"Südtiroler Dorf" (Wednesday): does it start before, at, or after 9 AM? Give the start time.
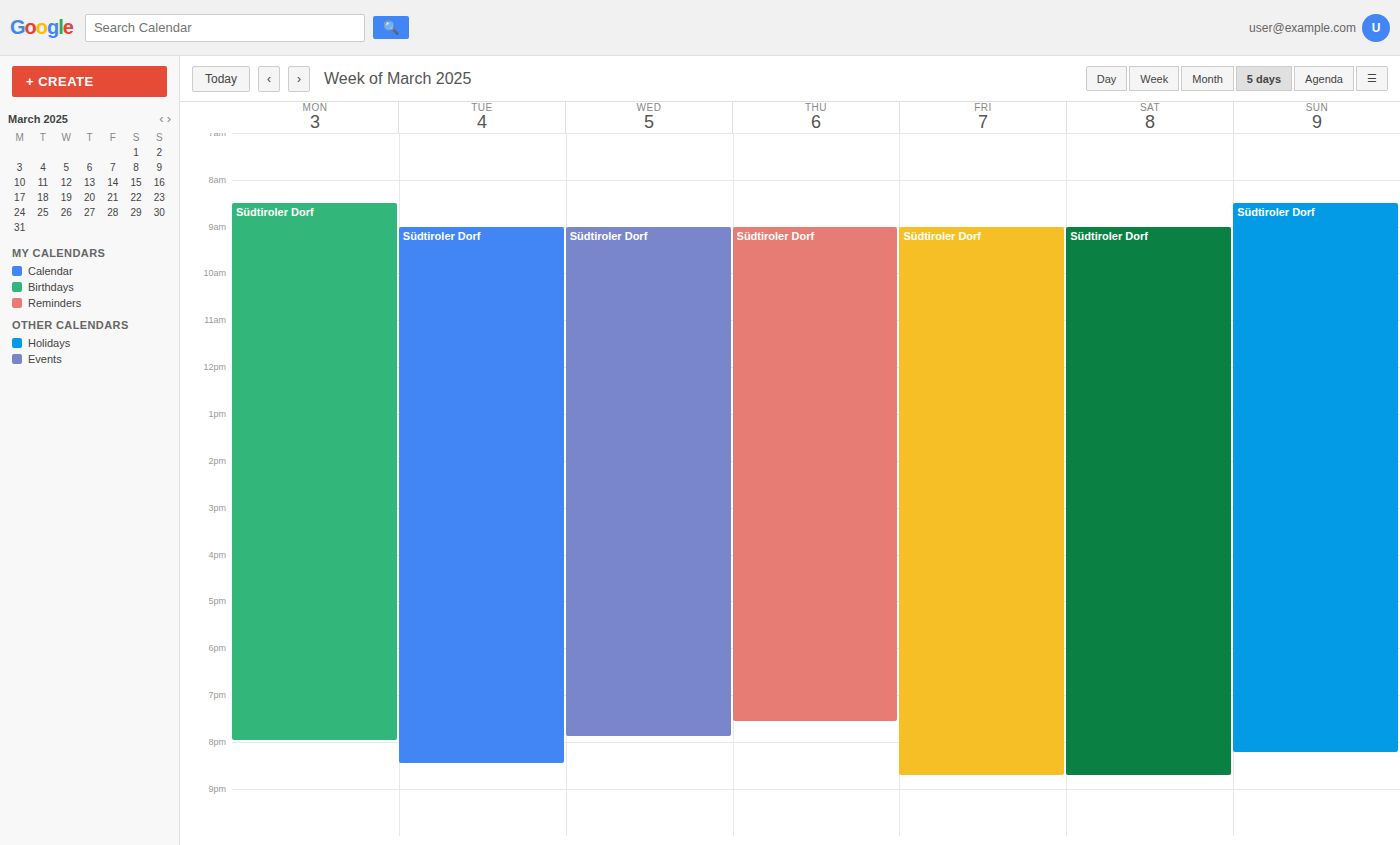
9:00 AM -- exactly at 9 AM, on the 9 AM line.